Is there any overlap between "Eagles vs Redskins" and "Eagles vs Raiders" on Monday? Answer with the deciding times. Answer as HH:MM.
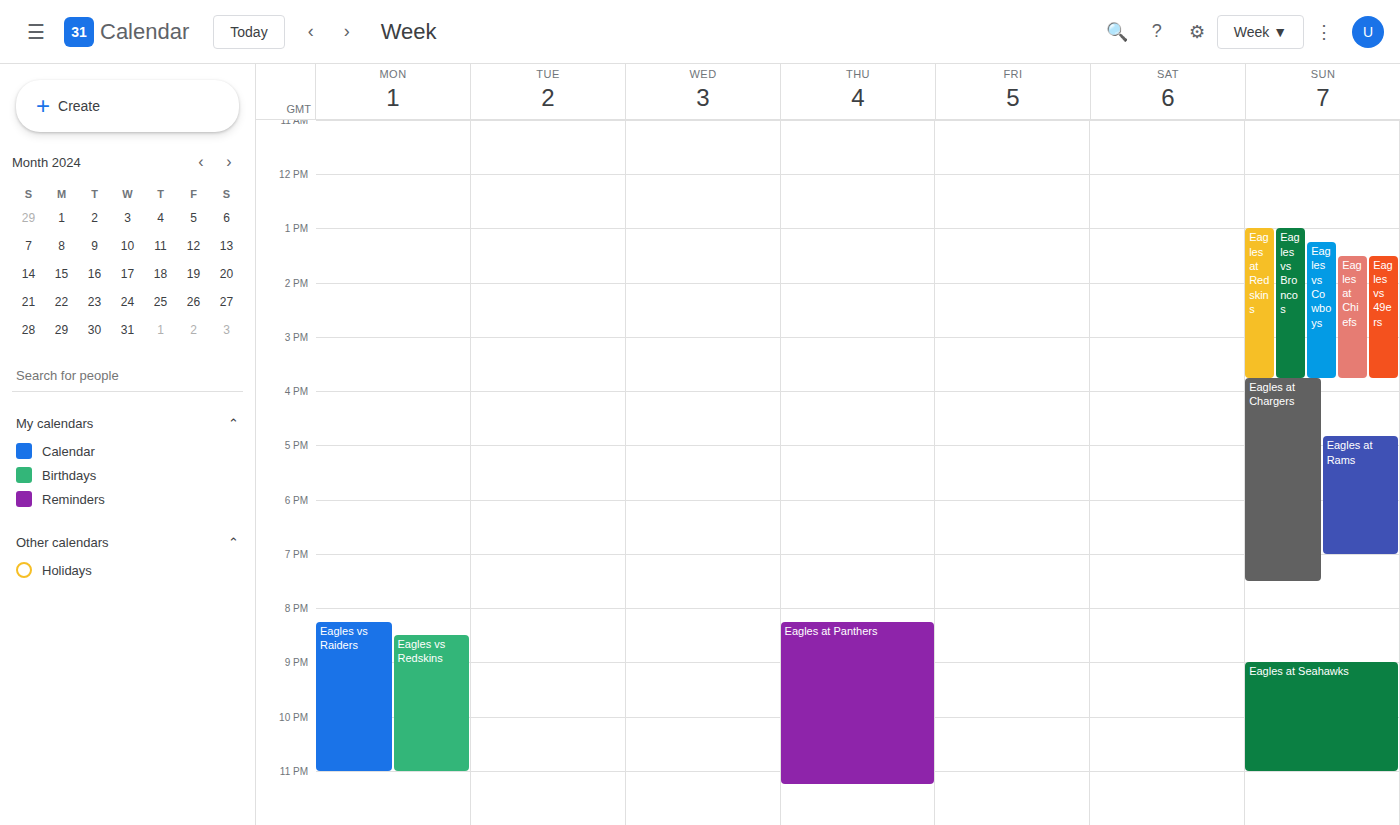
"Eagles vs Redskins" starts at 20:30, before "Eagles vs Raiders" ends at 23:00 -- they overlap.